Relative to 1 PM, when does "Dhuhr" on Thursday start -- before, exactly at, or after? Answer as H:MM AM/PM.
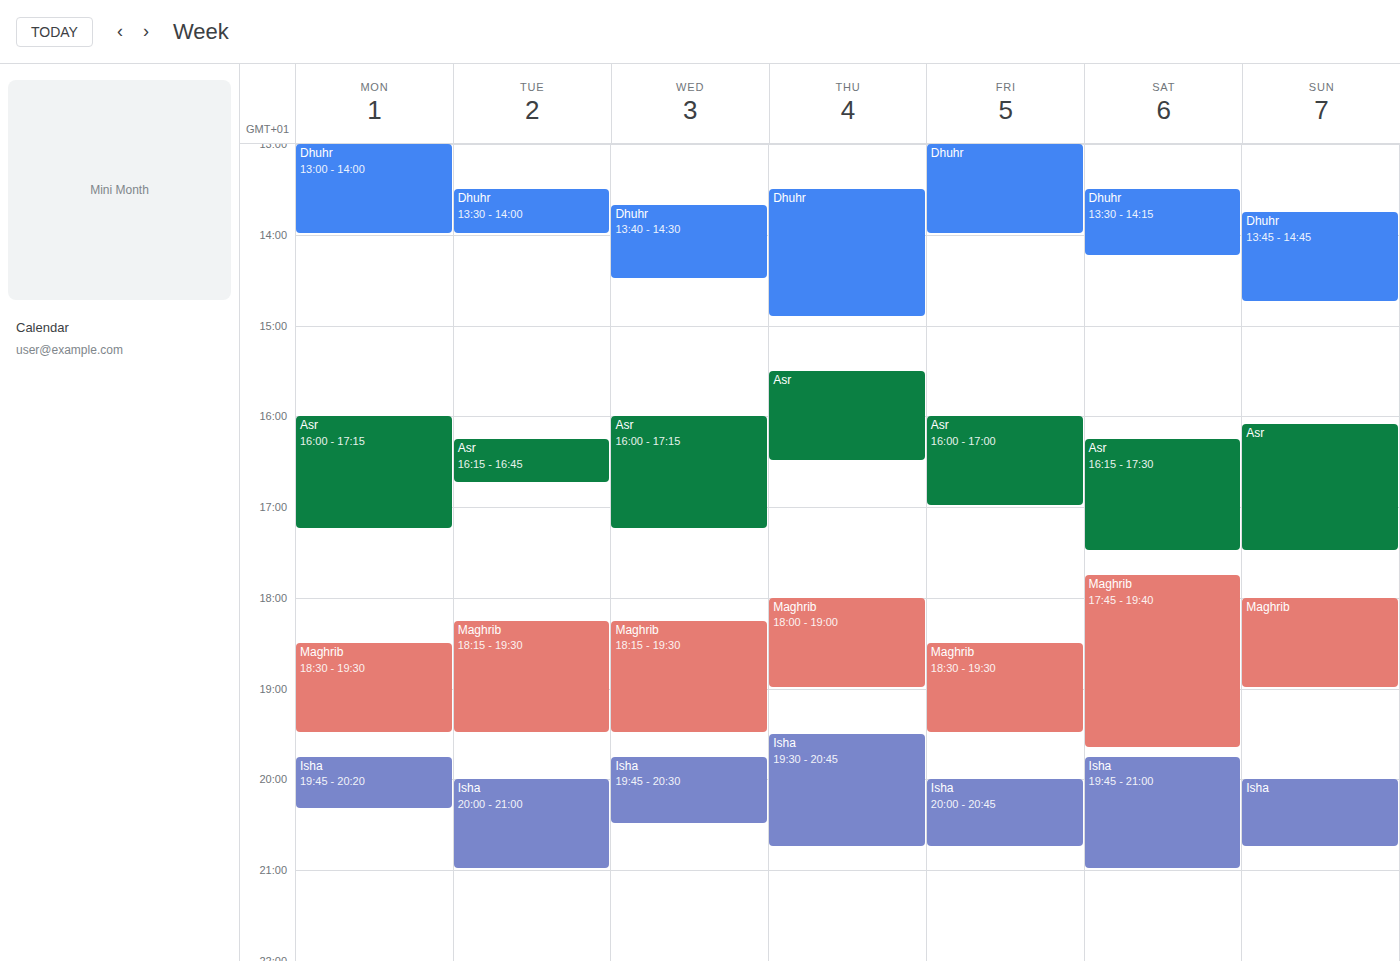
1:30 PM -- after 1 PM, 30 minutes below the 1 PM line.